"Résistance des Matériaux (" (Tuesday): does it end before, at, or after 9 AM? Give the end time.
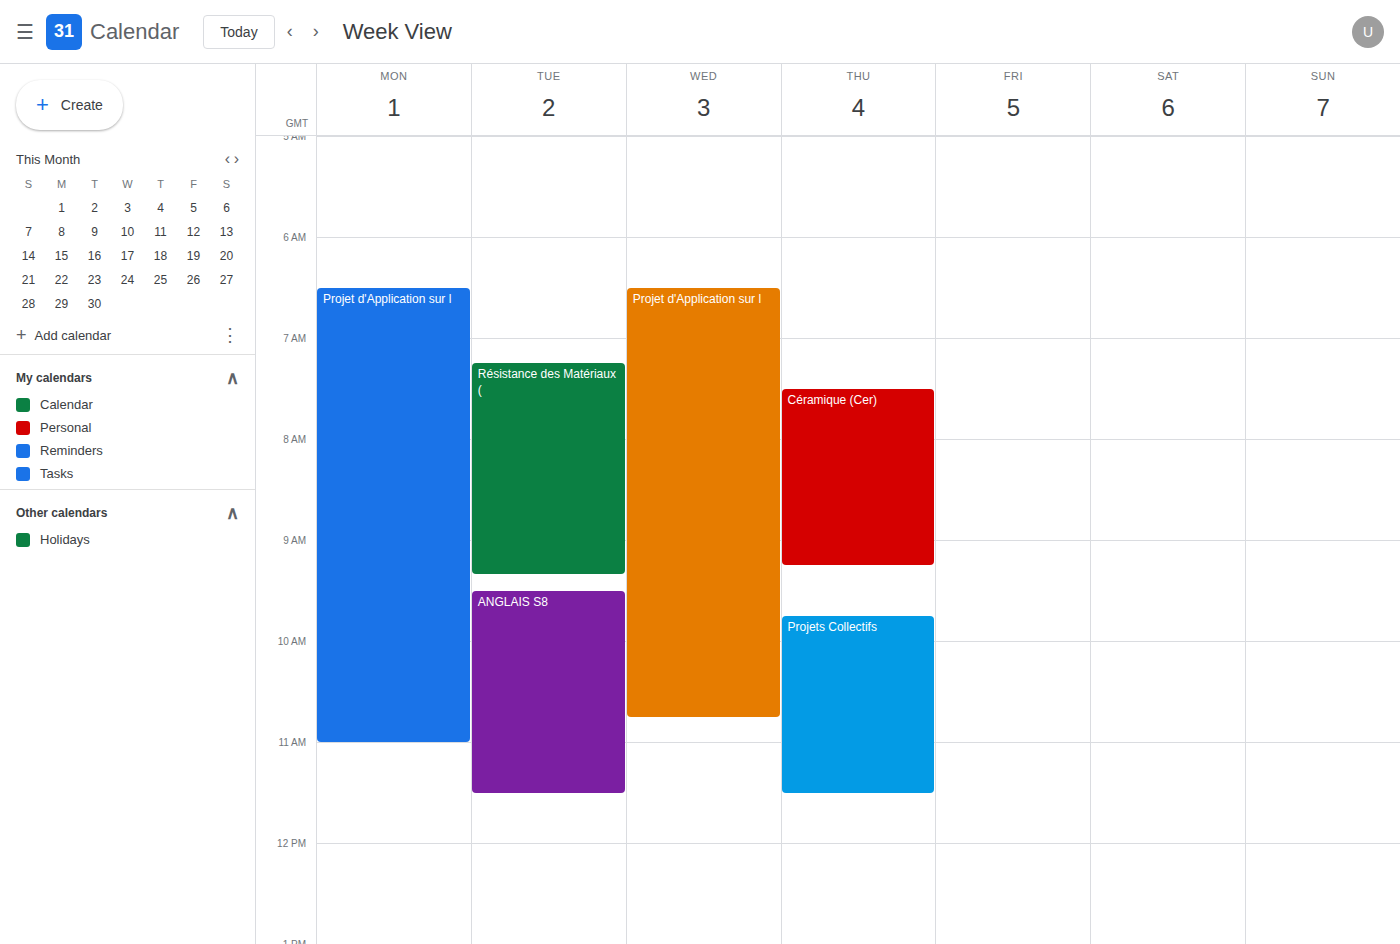
9:20 AM -- after 9 AM, 20 minutes below the 9 AM line.